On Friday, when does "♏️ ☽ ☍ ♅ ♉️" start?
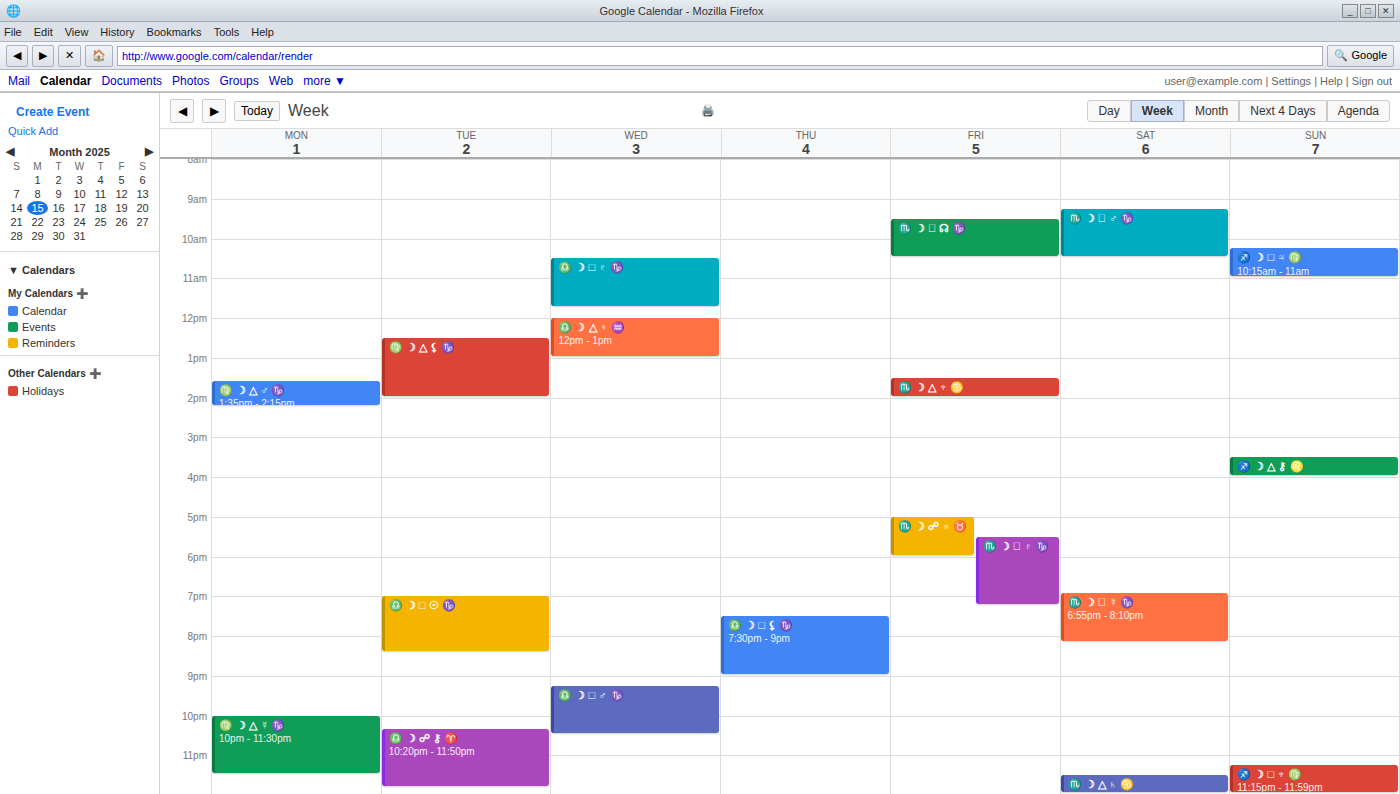
17:00